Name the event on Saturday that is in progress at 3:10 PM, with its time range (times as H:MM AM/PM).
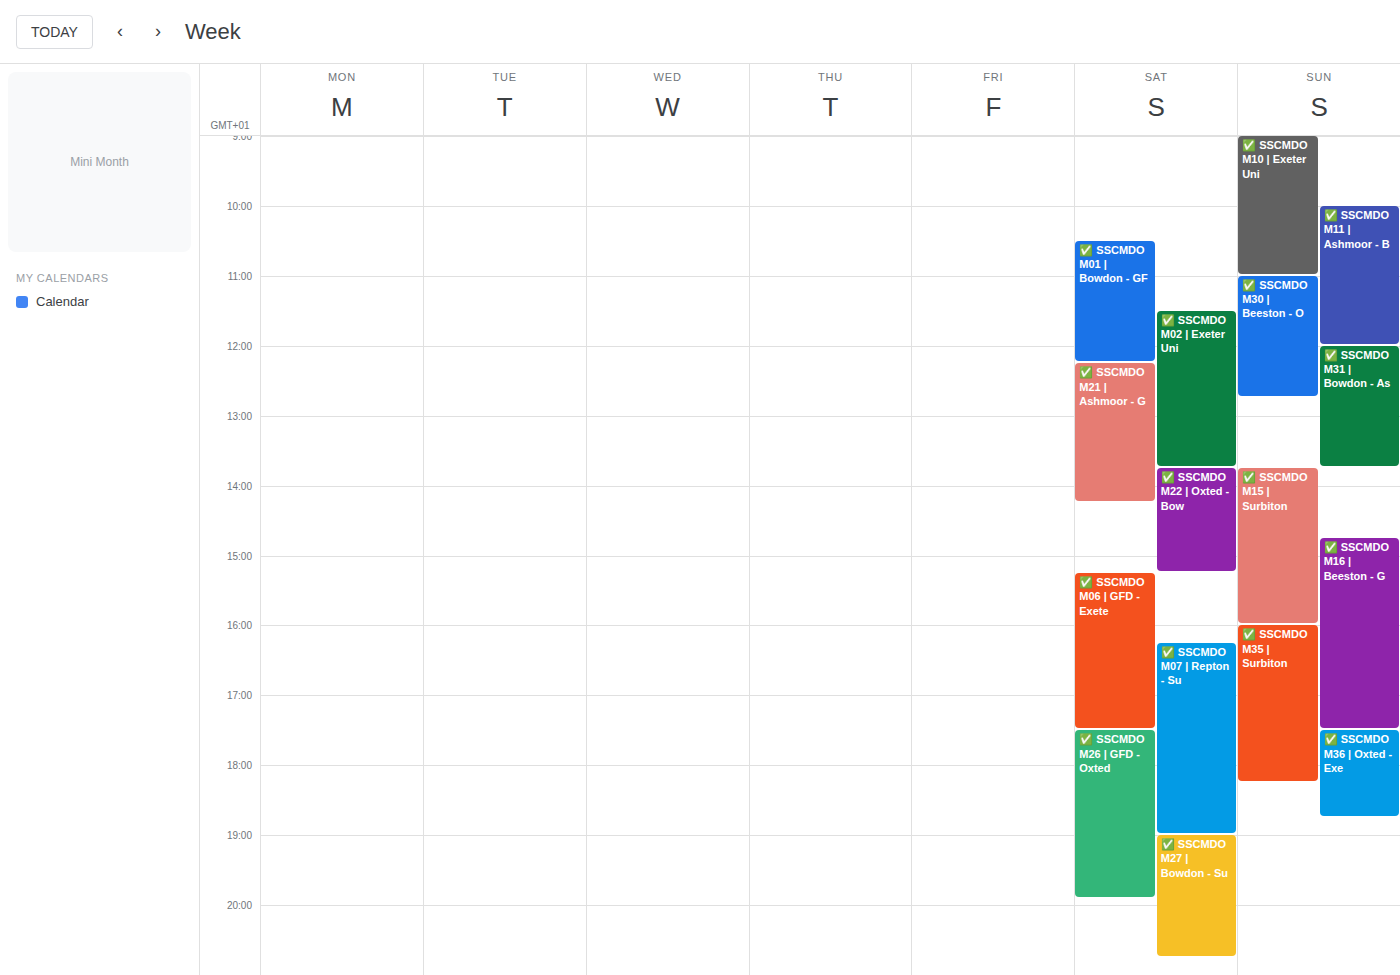
"✅ SSCMDO M22 | Oxted - Bow", 1:45 PM to 3:15 PM